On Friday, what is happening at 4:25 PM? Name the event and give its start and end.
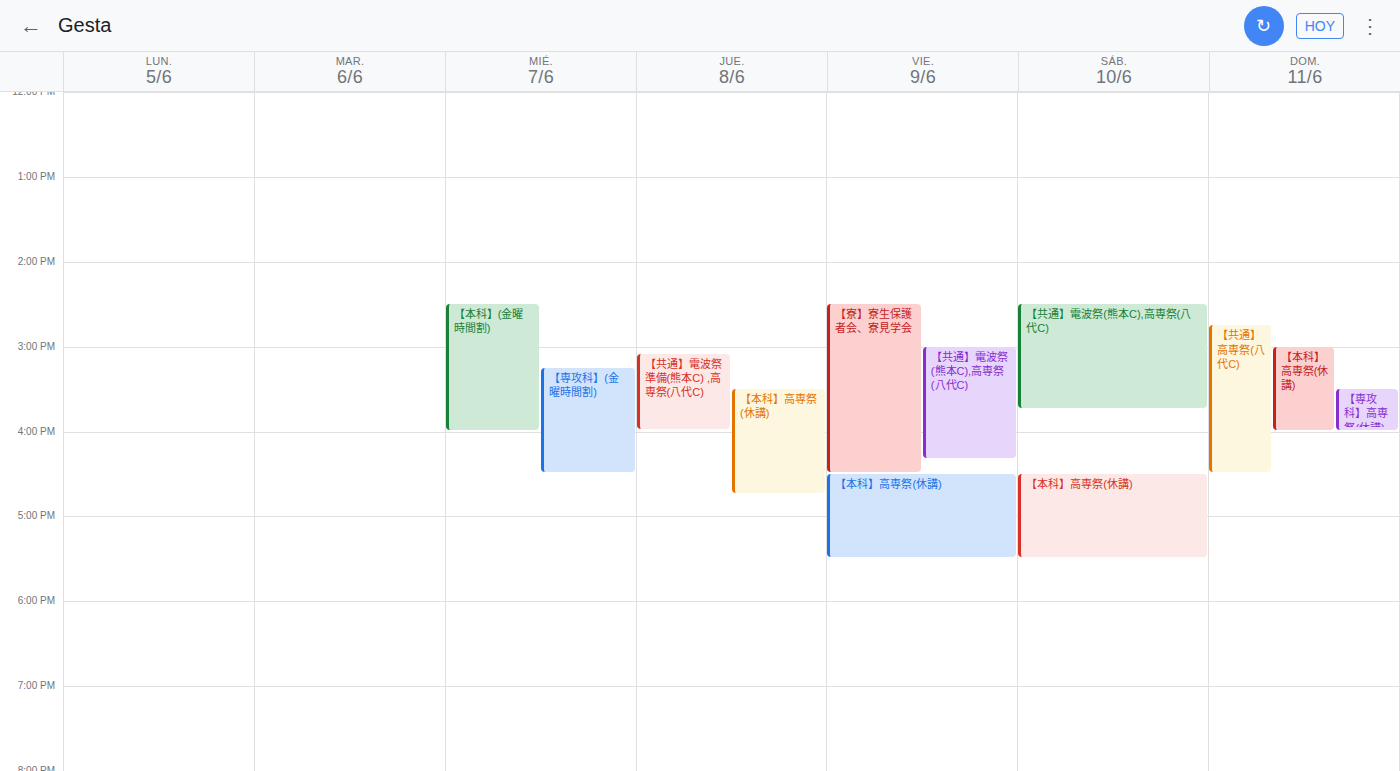
"【寮】寮生保護者会、寮見学会", 2:30 PM to 4:30 PM